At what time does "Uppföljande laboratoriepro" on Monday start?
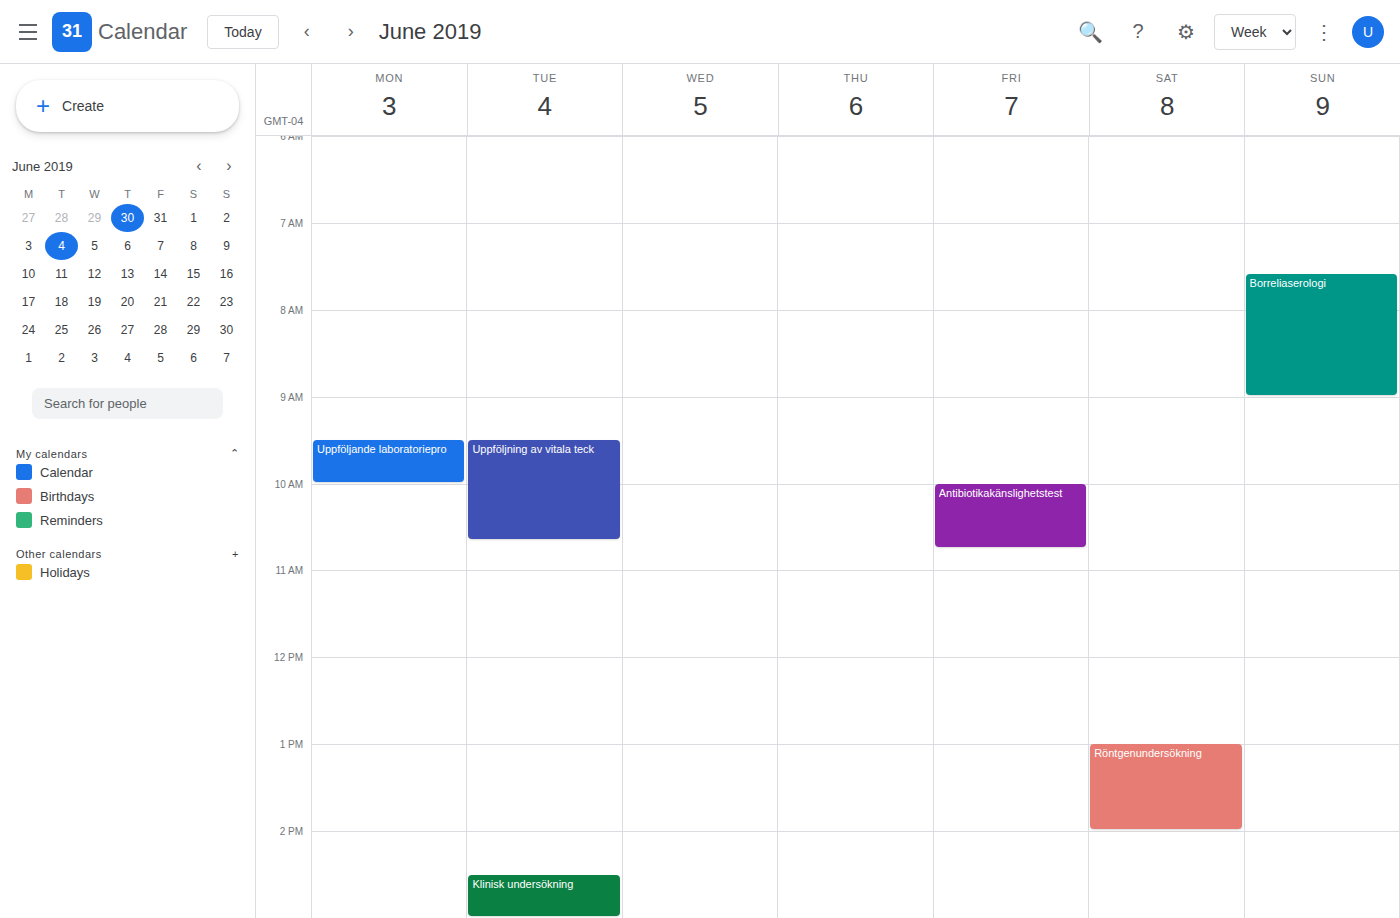
9:30 AM